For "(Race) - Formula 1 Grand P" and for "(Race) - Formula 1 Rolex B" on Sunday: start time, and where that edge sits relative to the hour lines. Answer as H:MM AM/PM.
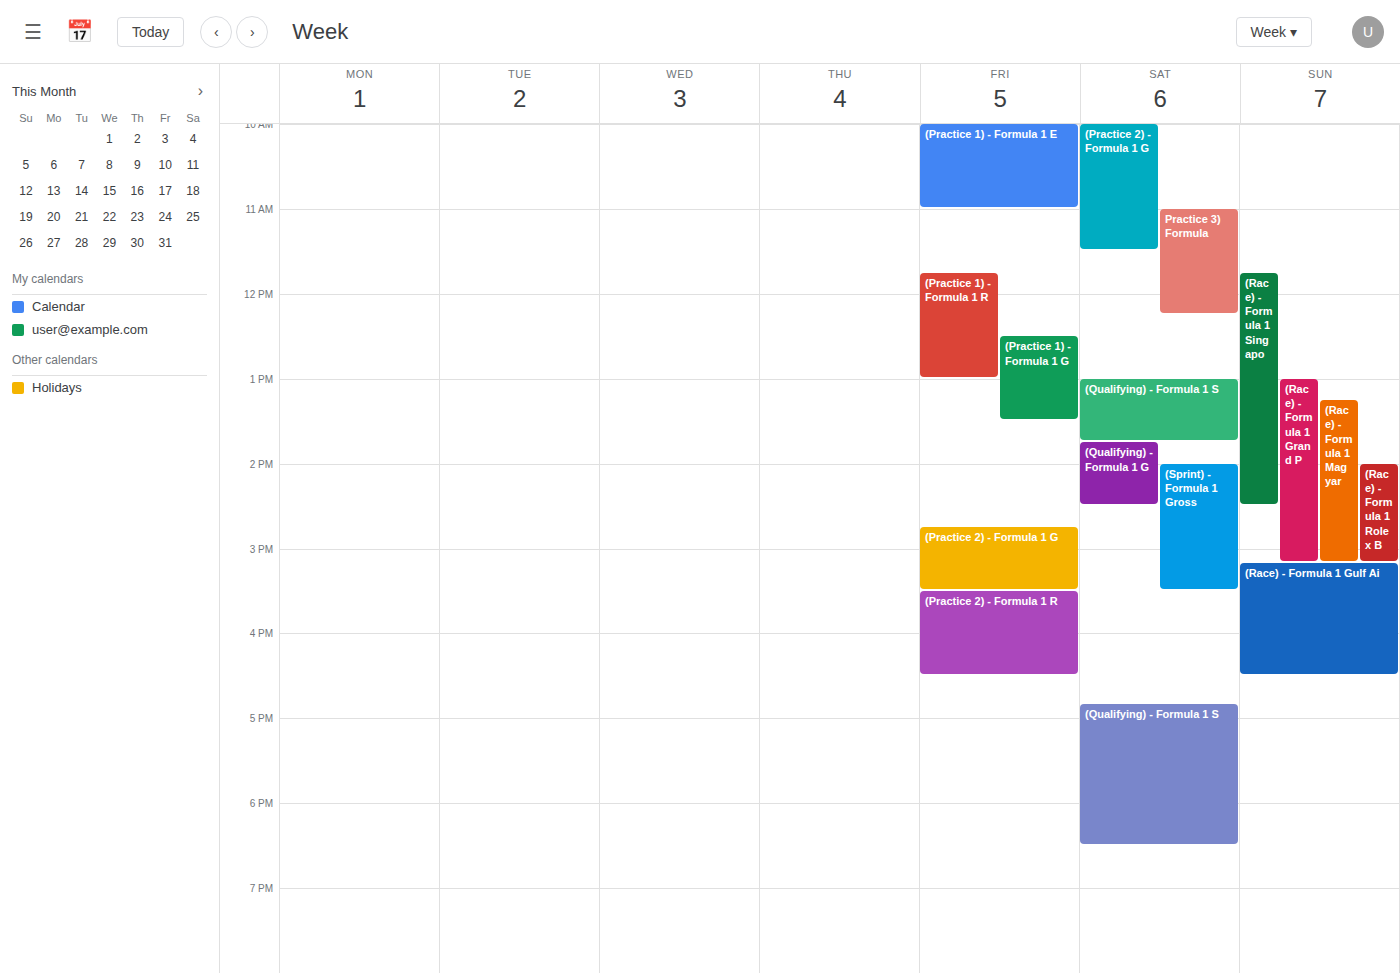
"(Race) - Formula 1 Grand P": 1:00 PM, exactly on the 1 PM line. "(Race) - Formula 1 Rolex B": 2:00 PM, exactly on the 2 PM line.